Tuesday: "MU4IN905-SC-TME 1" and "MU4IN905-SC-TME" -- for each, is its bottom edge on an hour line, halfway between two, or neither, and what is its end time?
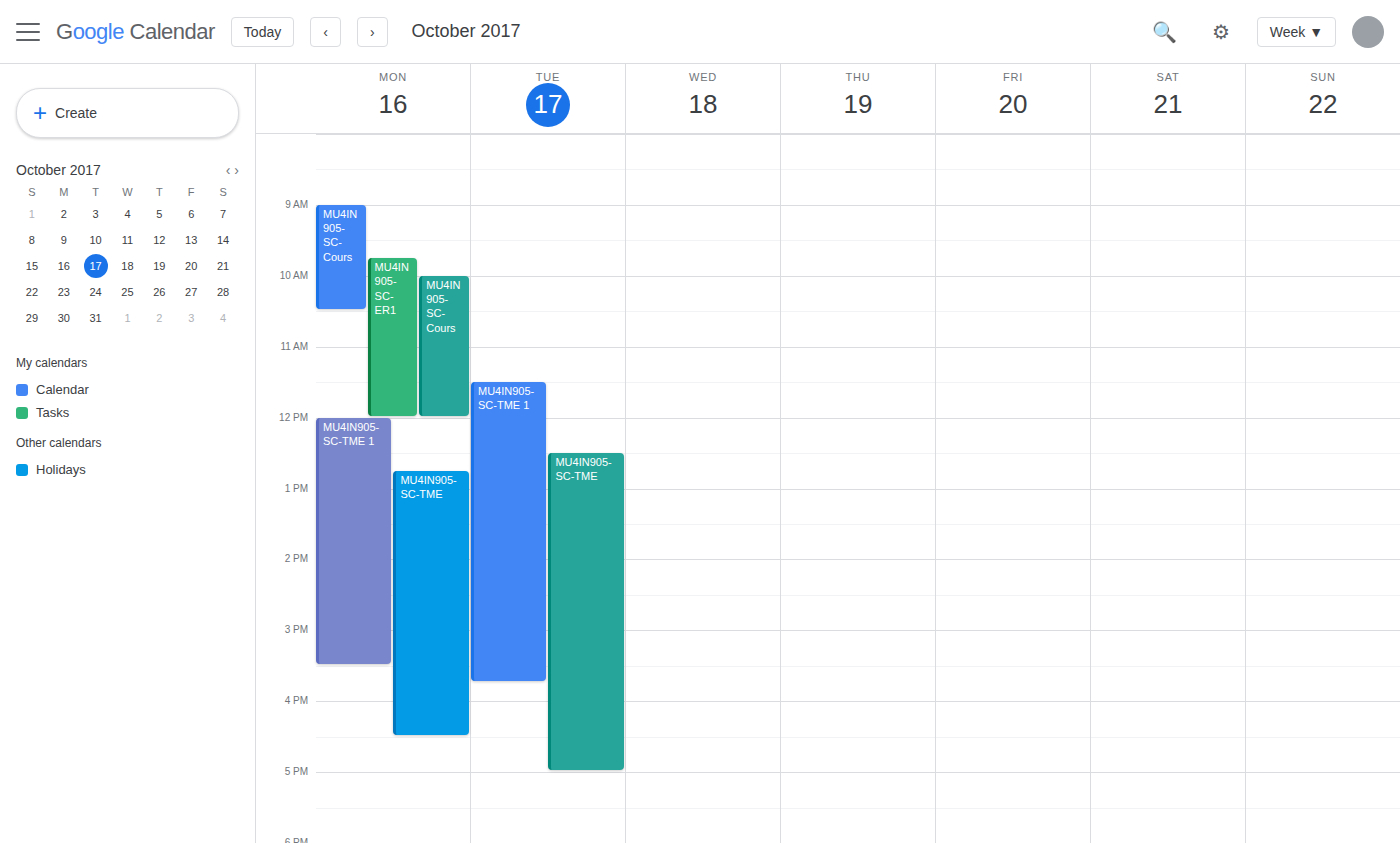
"MU4IN905-SC-TME 1": 3:45 PM, neither: three quarters of the way from the 3 PM line to the 4 PM line. "MU4IN905-SC-TME": 5:00 PM, exactly on the 5 PM line.